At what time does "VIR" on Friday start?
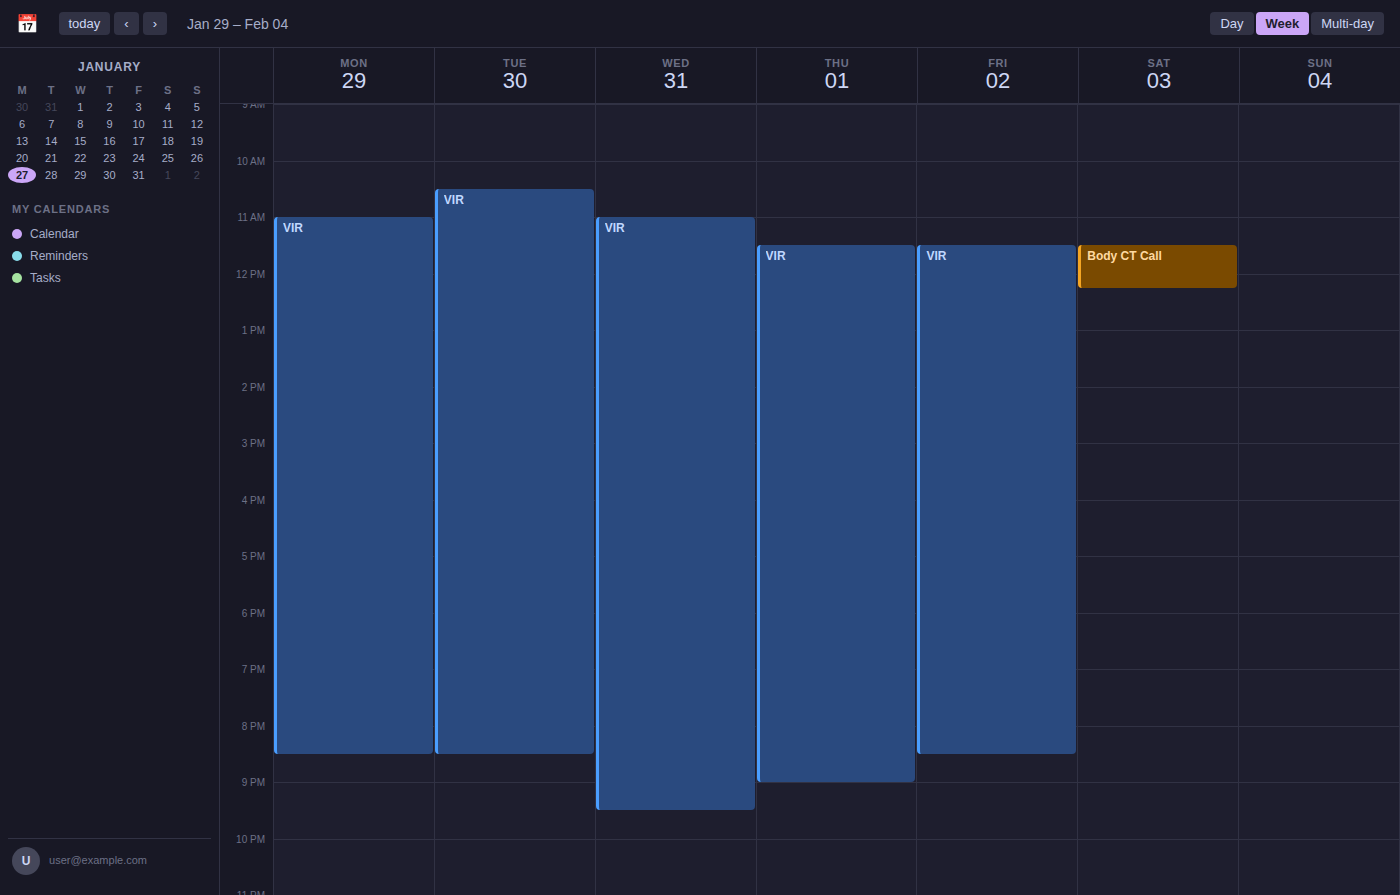
11:30 AM